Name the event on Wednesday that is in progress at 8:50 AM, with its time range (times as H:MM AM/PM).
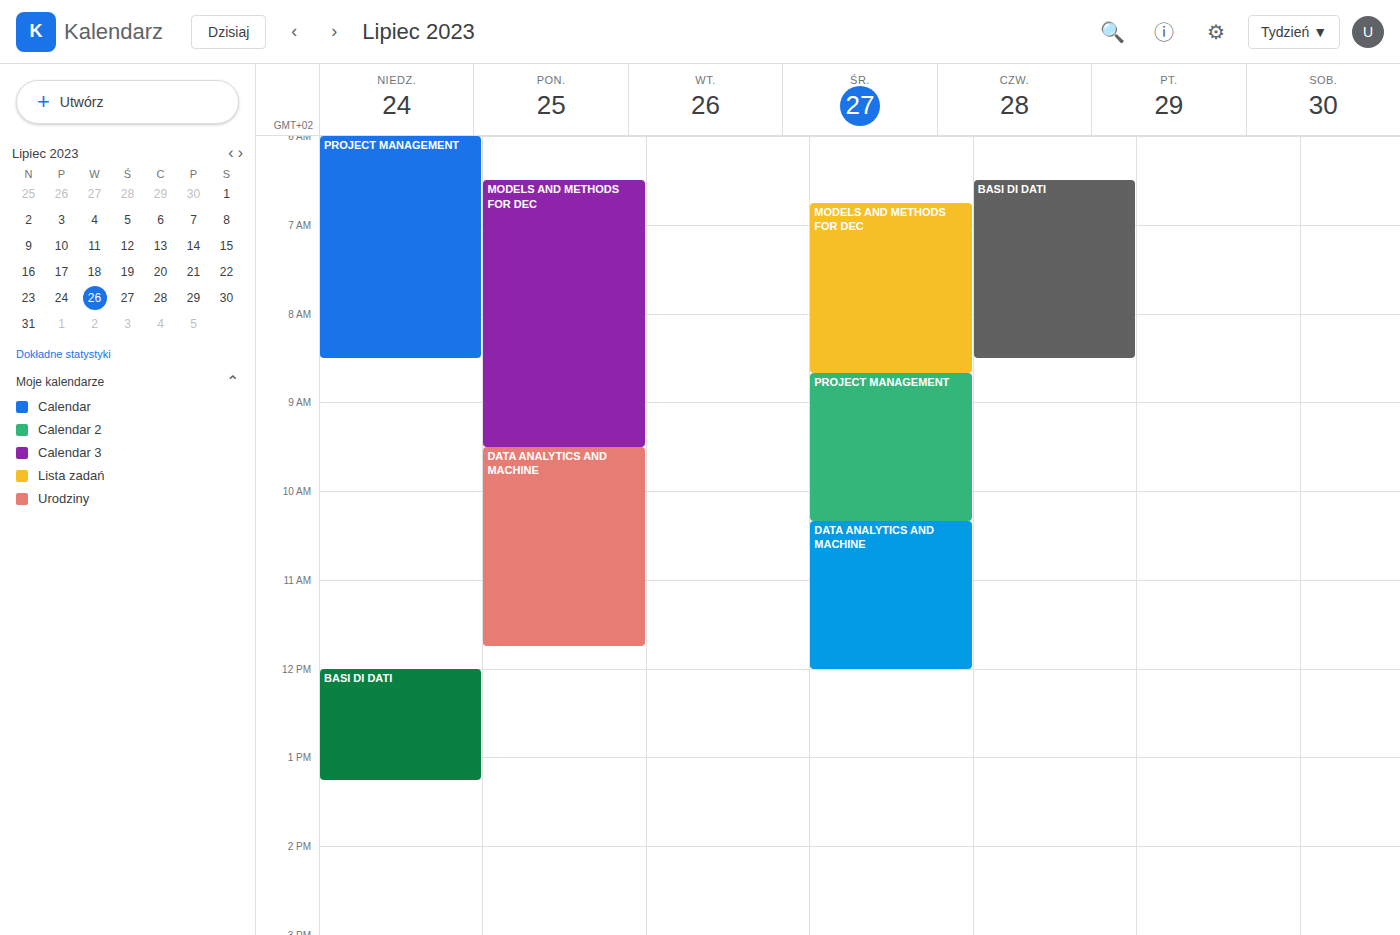
"PROJECT MANAGEMENT", 8:40 AM to 10:20 AM